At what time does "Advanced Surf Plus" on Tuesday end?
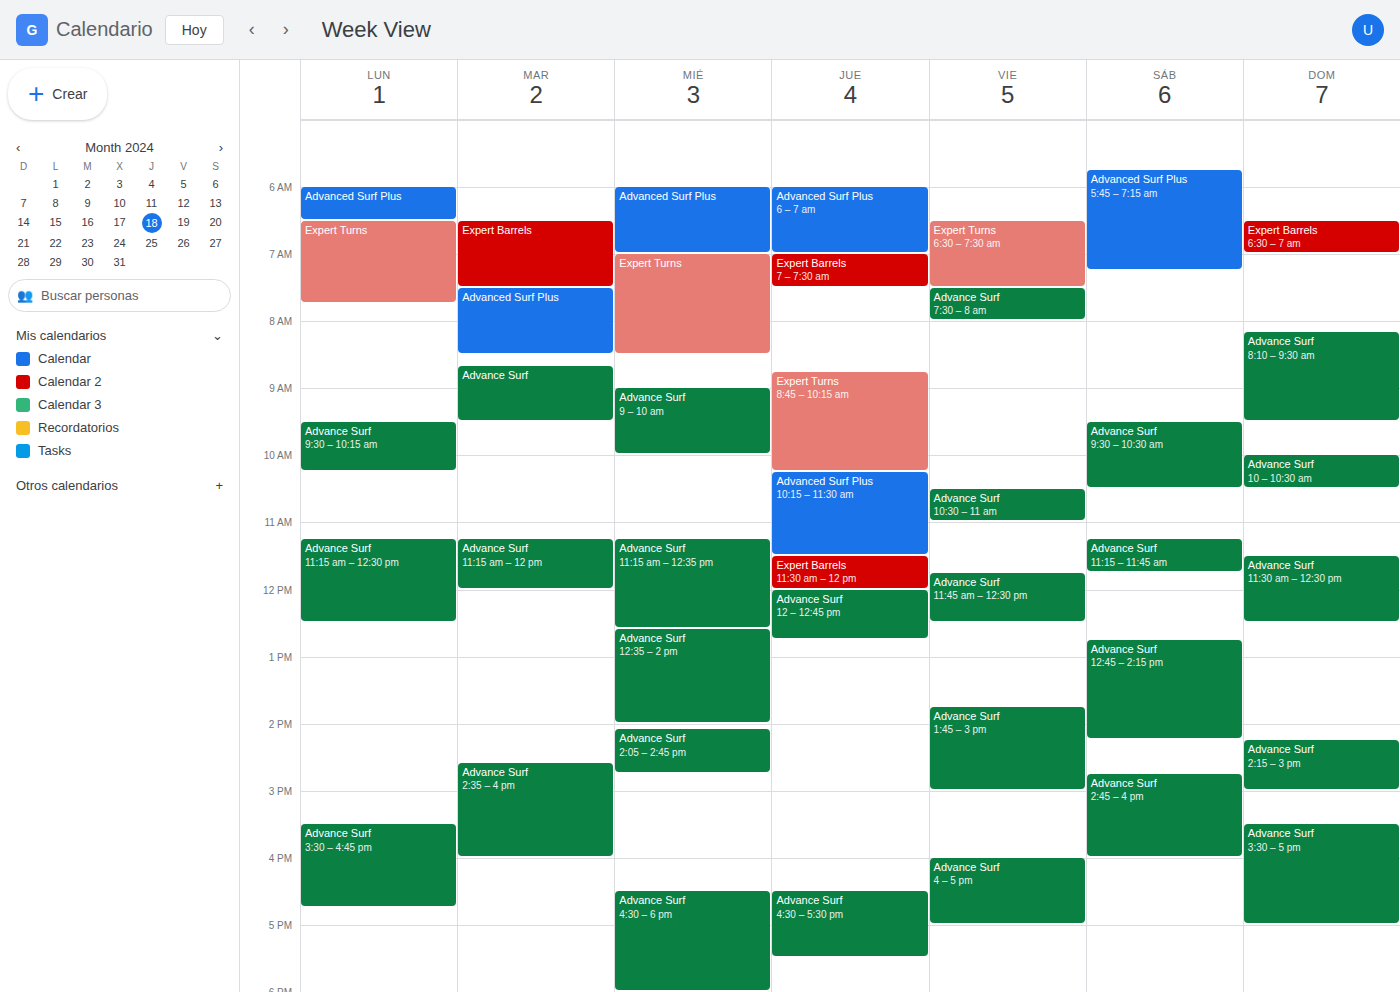
08:30